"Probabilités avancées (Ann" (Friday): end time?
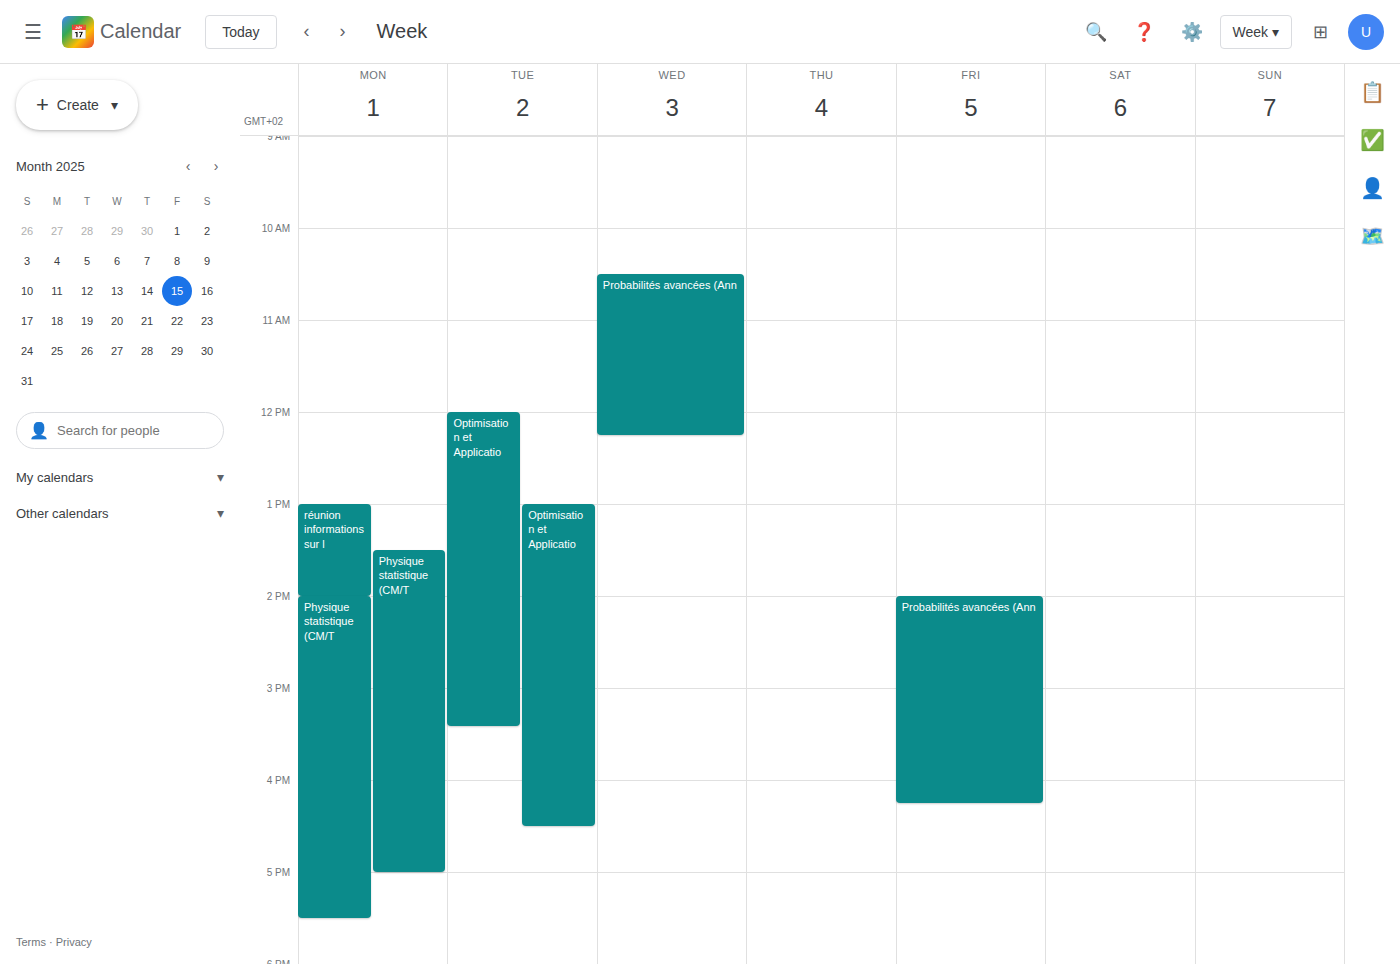
4:15 PM